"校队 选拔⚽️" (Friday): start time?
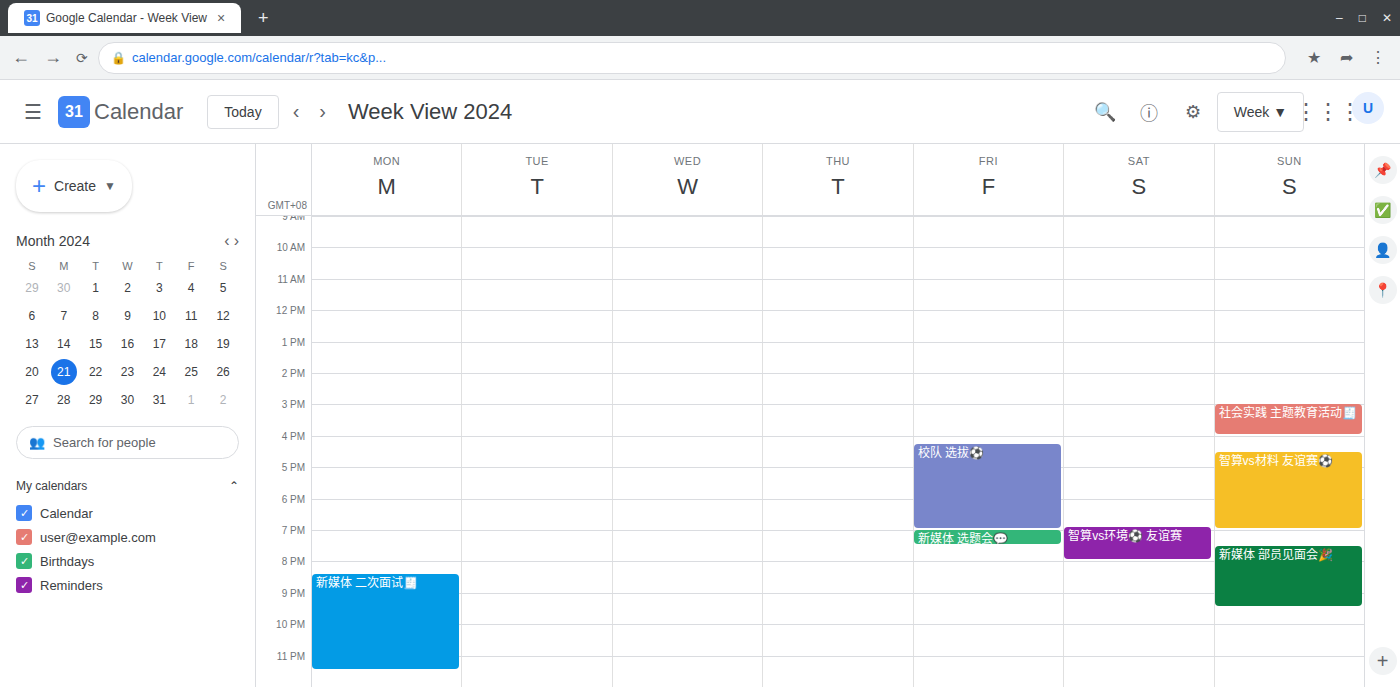
4:15 PM